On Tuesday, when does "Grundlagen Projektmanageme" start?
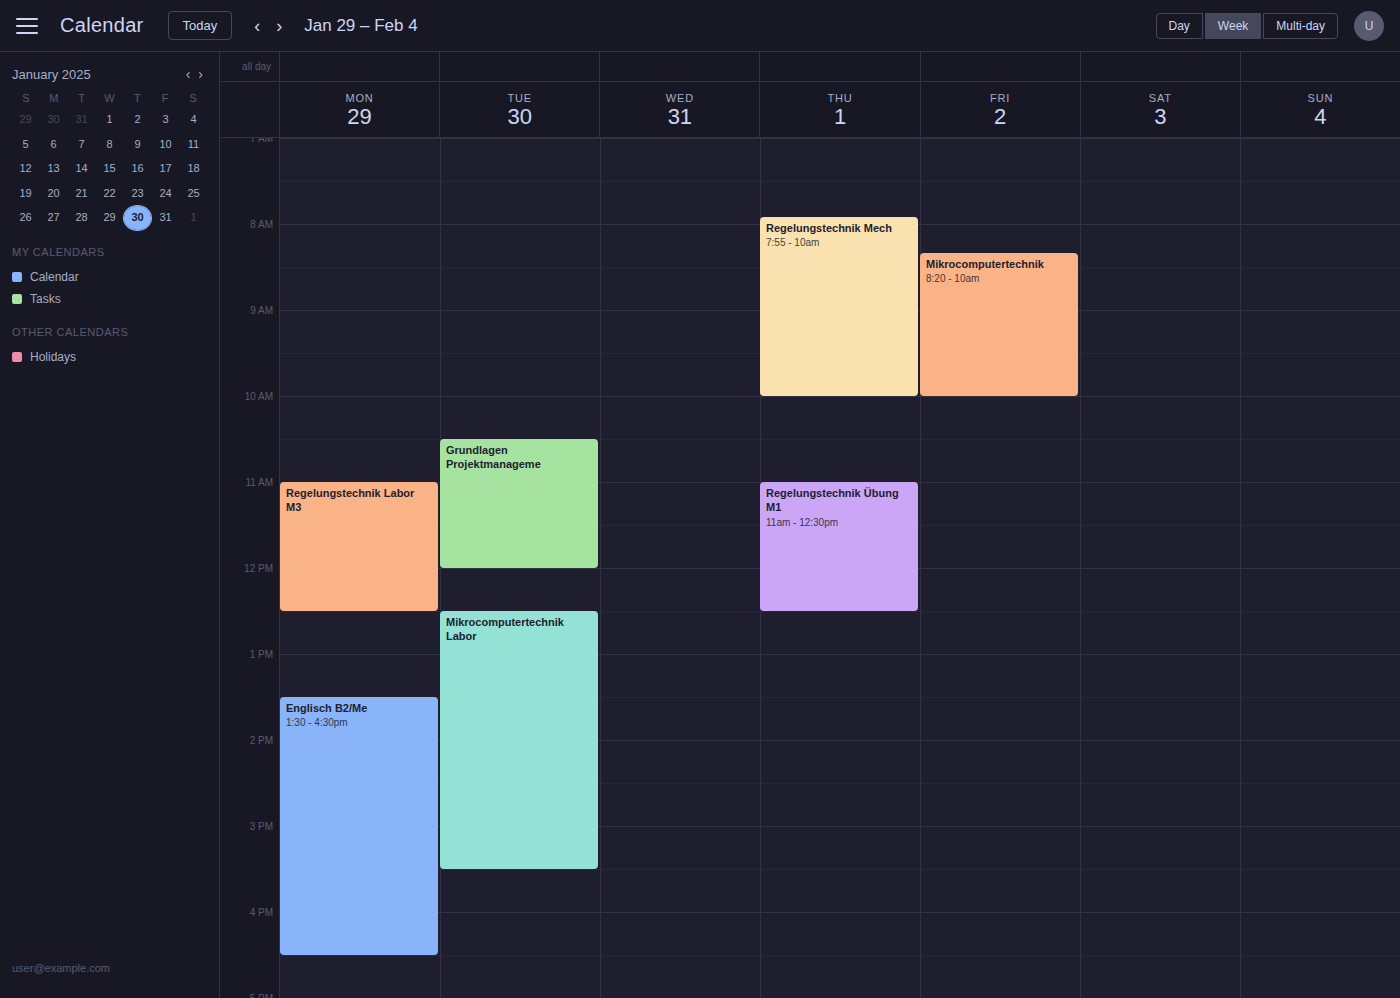
10:30 AM